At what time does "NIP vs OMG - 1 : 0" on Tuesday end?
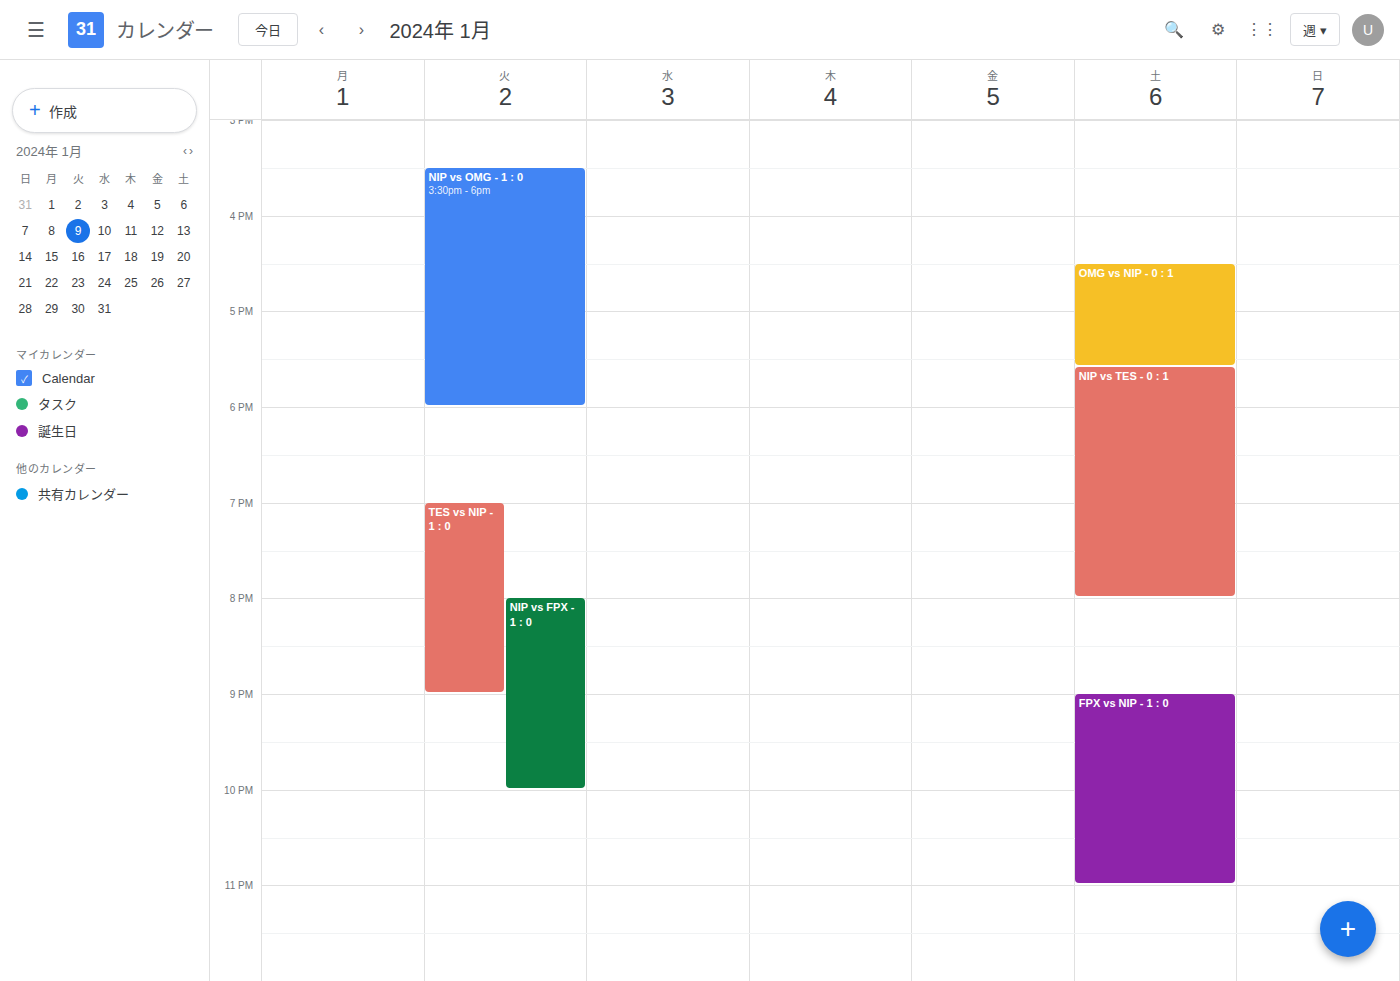
6:00 PM